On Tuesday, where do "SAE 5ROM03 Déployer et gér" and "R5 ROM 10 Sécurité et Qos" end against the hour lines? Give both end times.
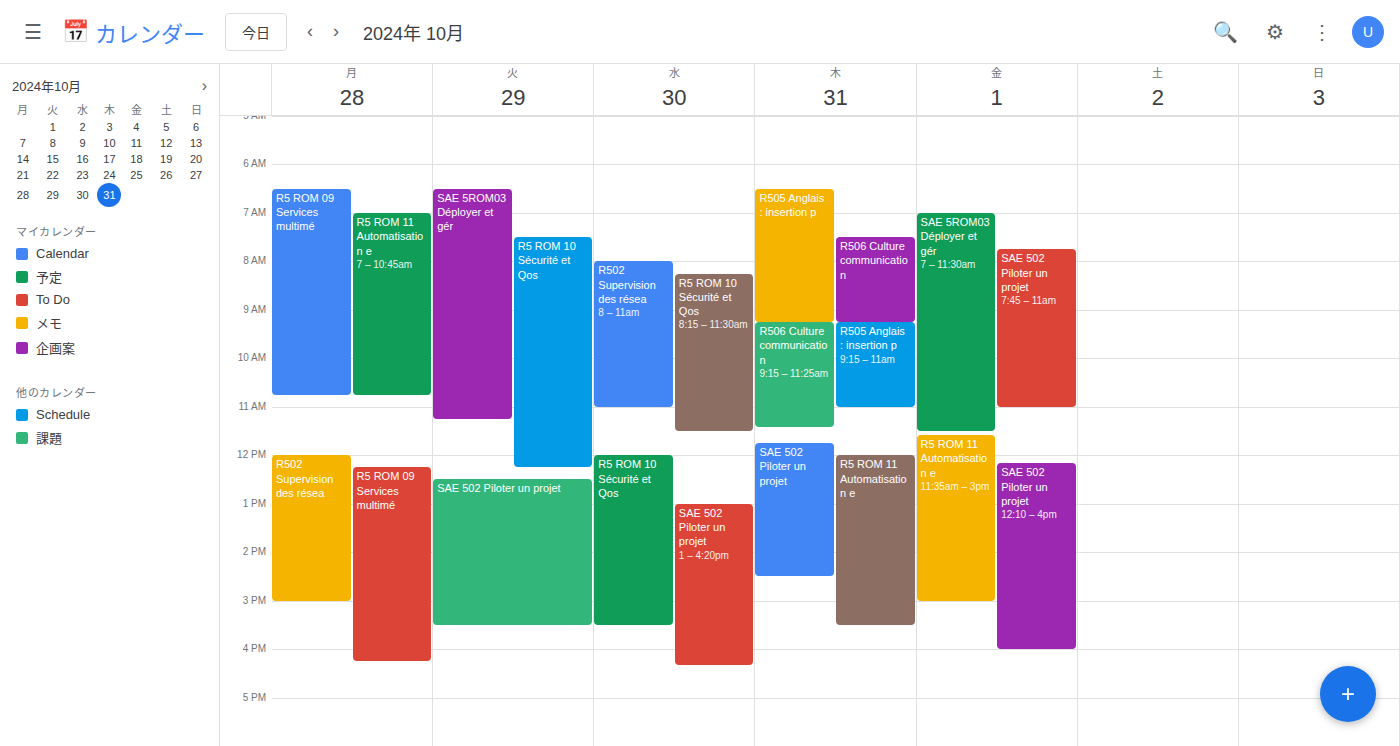
"SAE 5ROM03 Déployer et gér": 11:15 AM, neither: a quarter of the way from the 11 AM line to the 12 PM line. "R5 ROM 10 Sécurité et Qos": 12:15 PM, neither: a quarter of the way from the 12 PM line to the 1 PM line.